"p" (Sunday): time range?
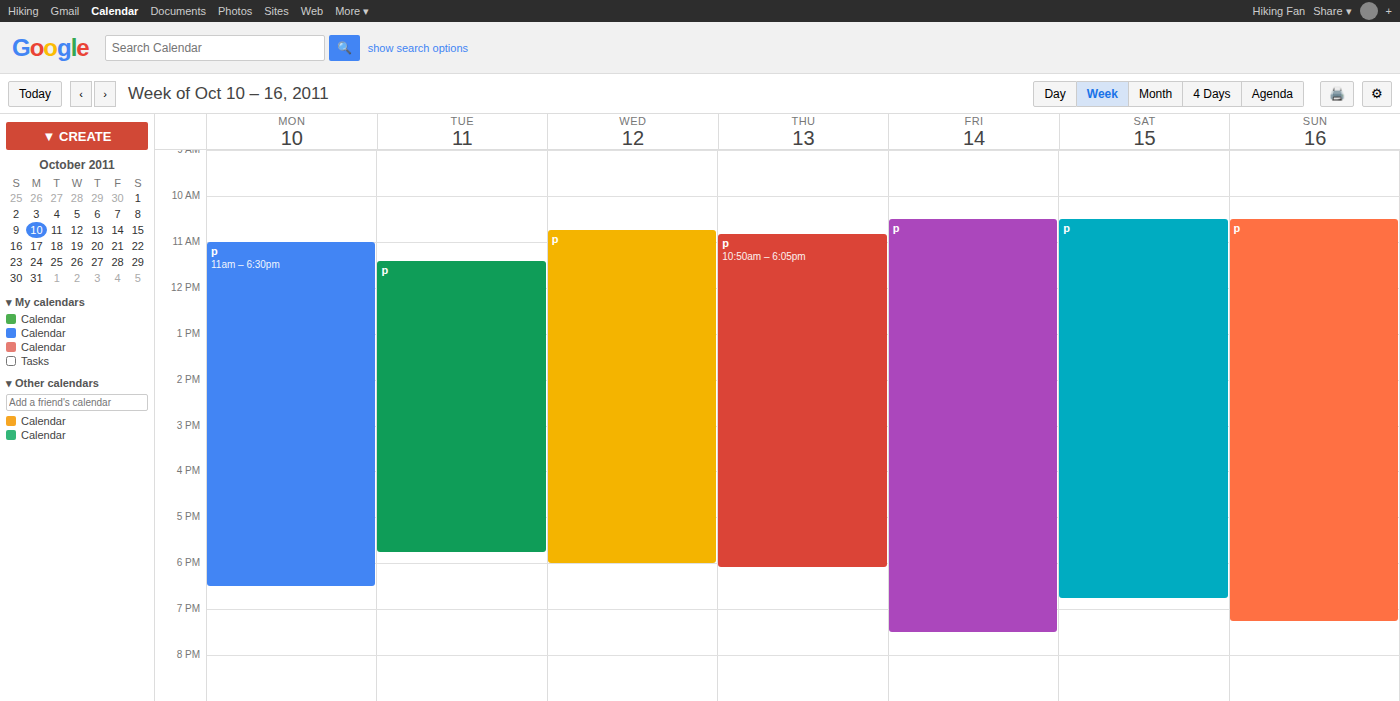
10:30 to 19:15